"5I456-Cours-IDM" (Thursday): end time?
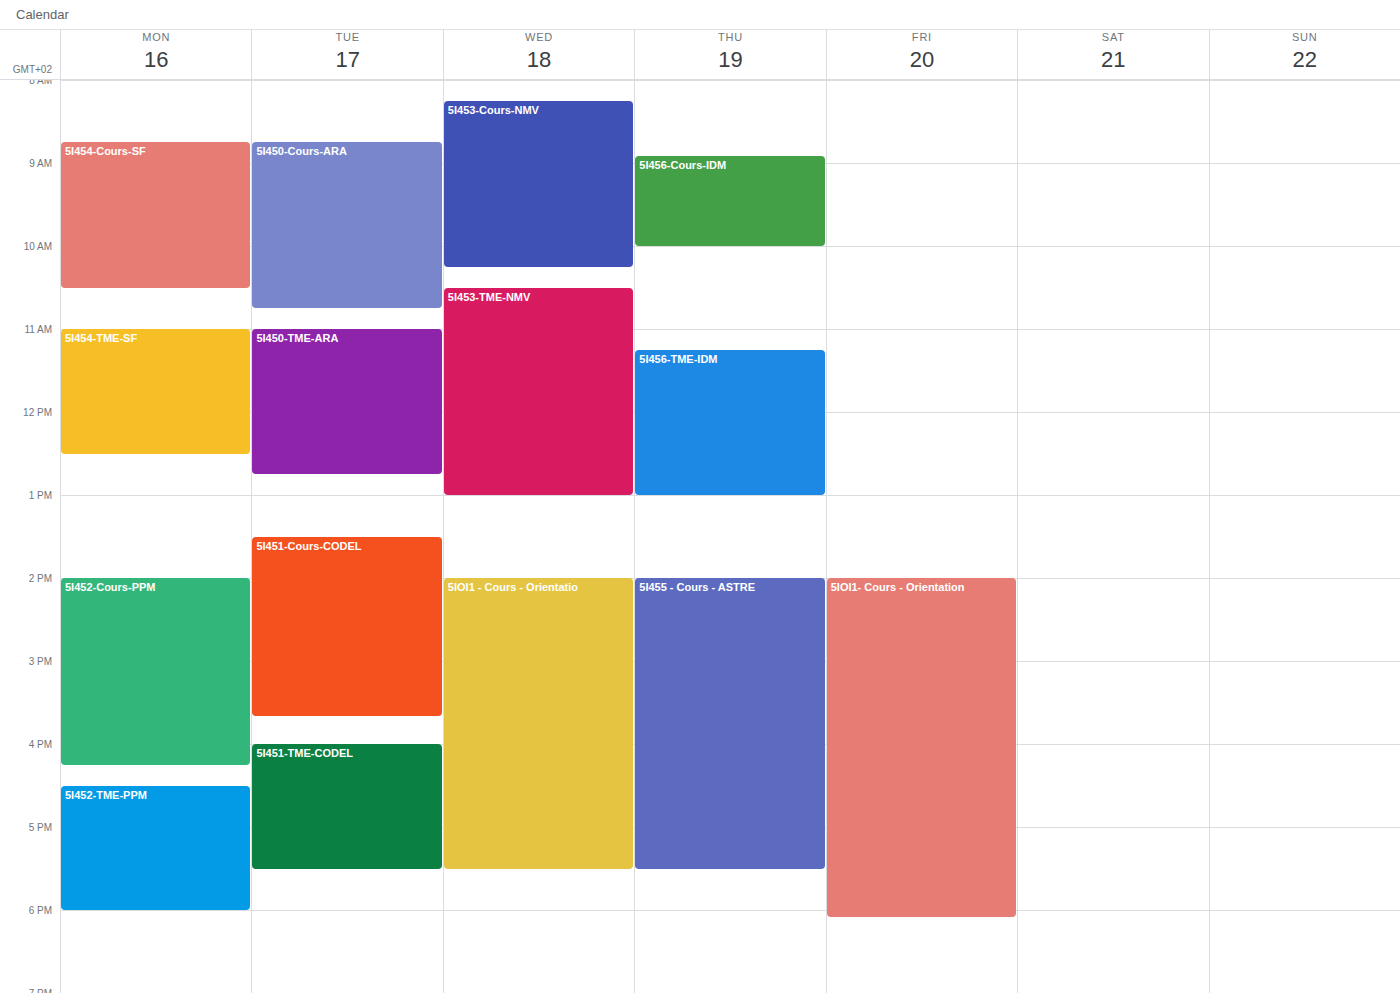
10:00 AM